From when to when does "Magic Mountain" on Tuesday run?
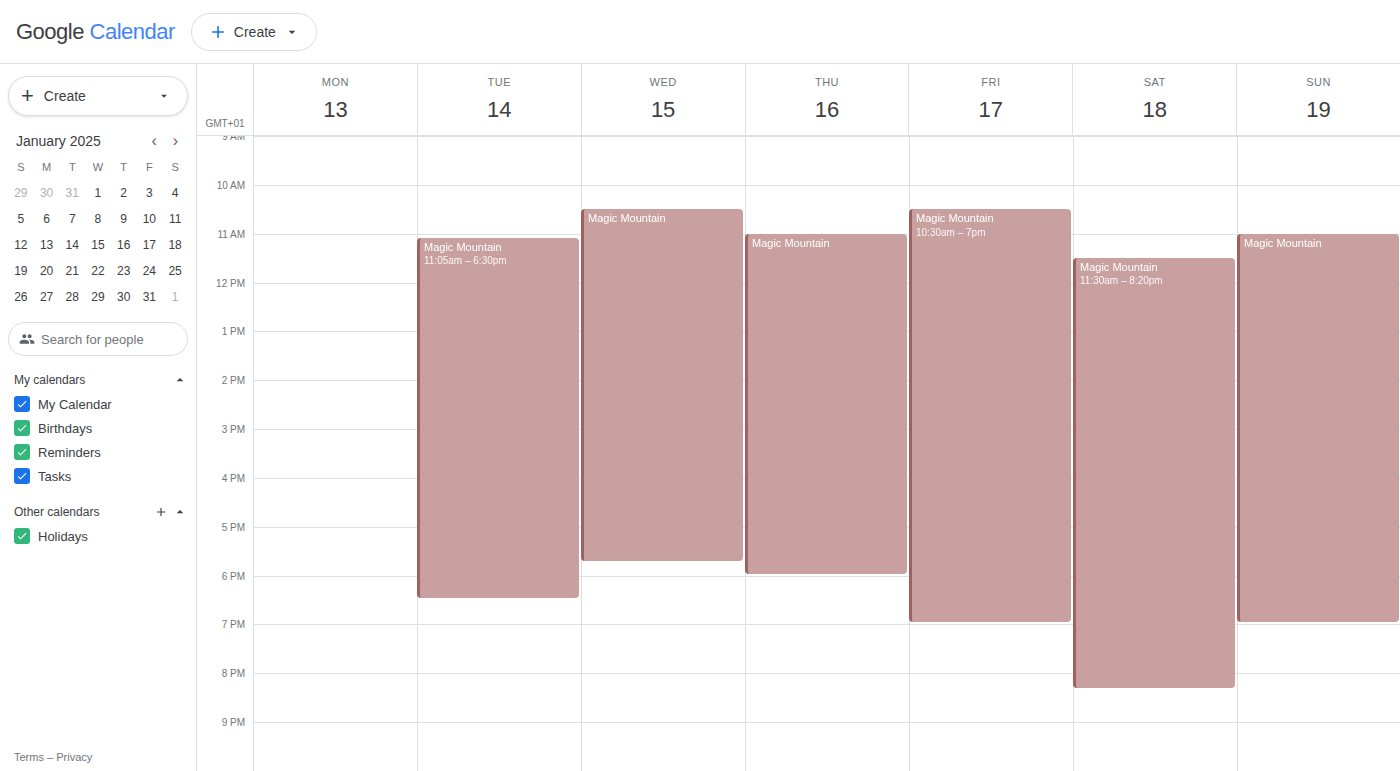
11:05 AM to 6:30 PM